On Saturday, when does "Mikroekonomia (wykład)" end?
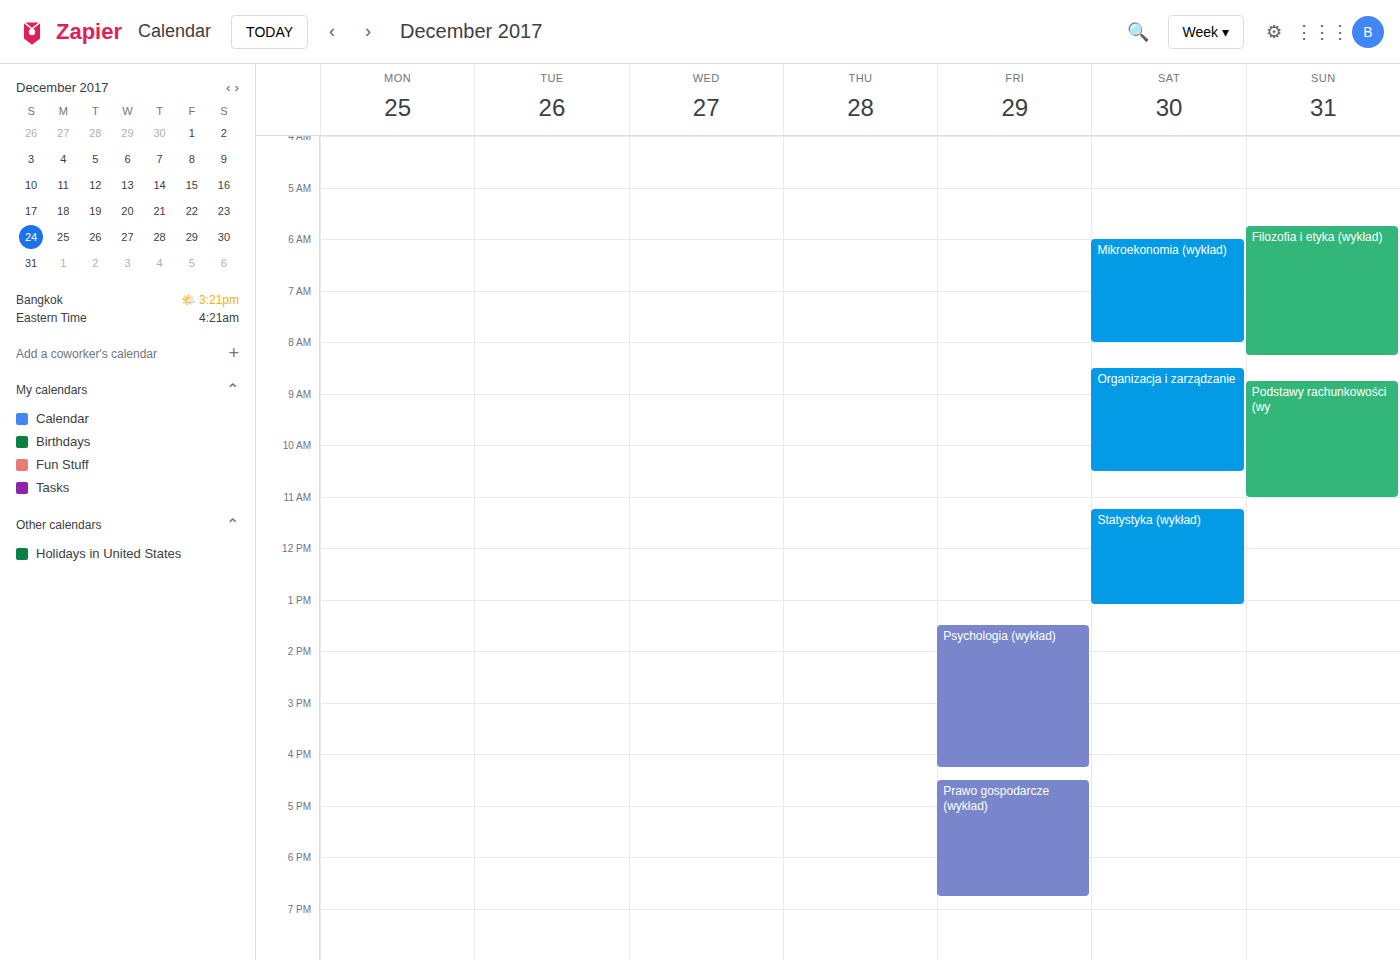
8:00 AM